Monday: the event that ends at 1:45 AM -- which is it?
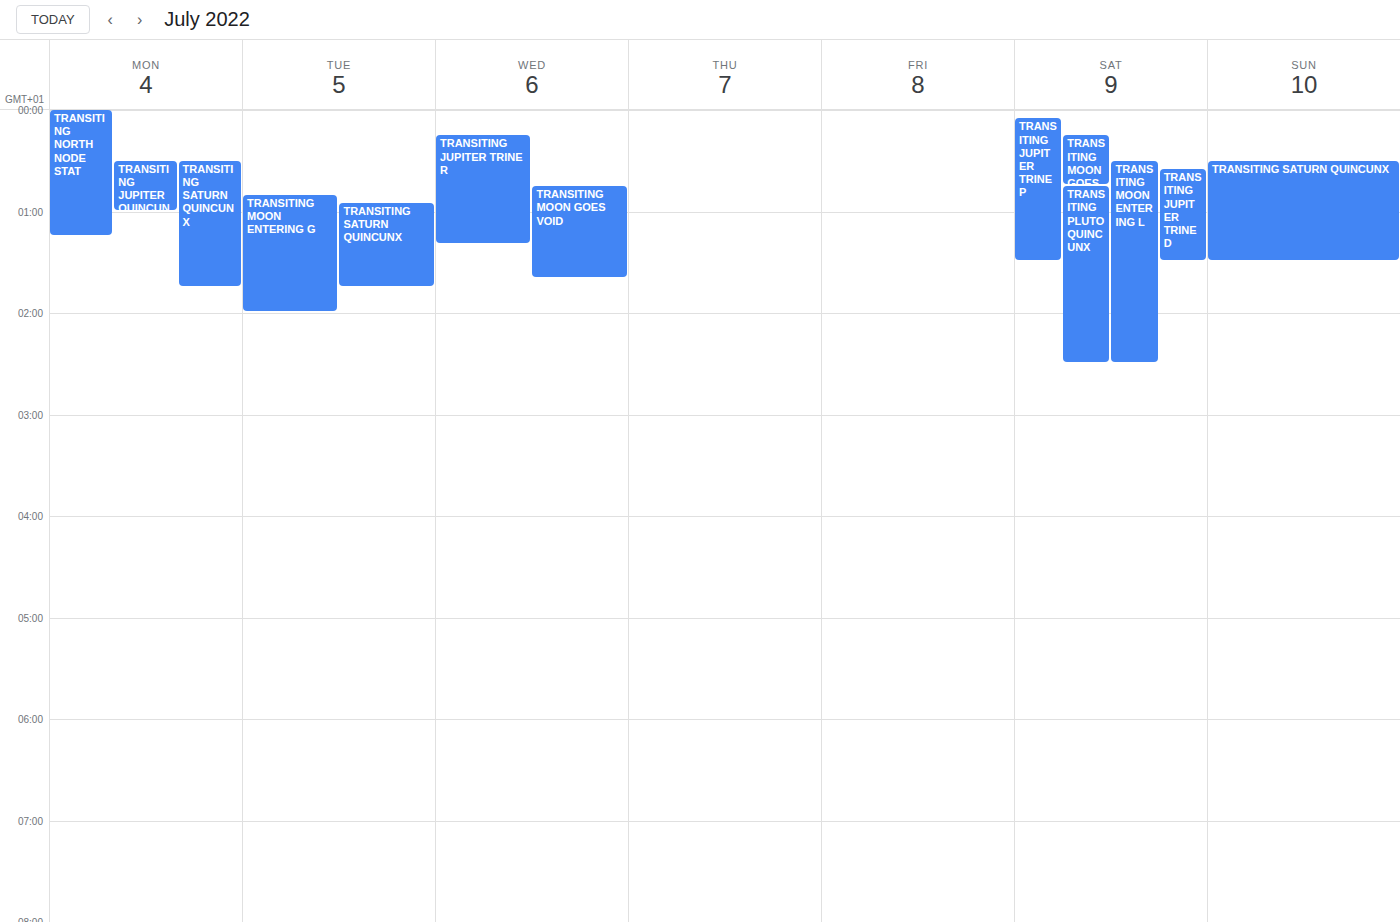
"TRANSITING SATURN QUINCUNX"